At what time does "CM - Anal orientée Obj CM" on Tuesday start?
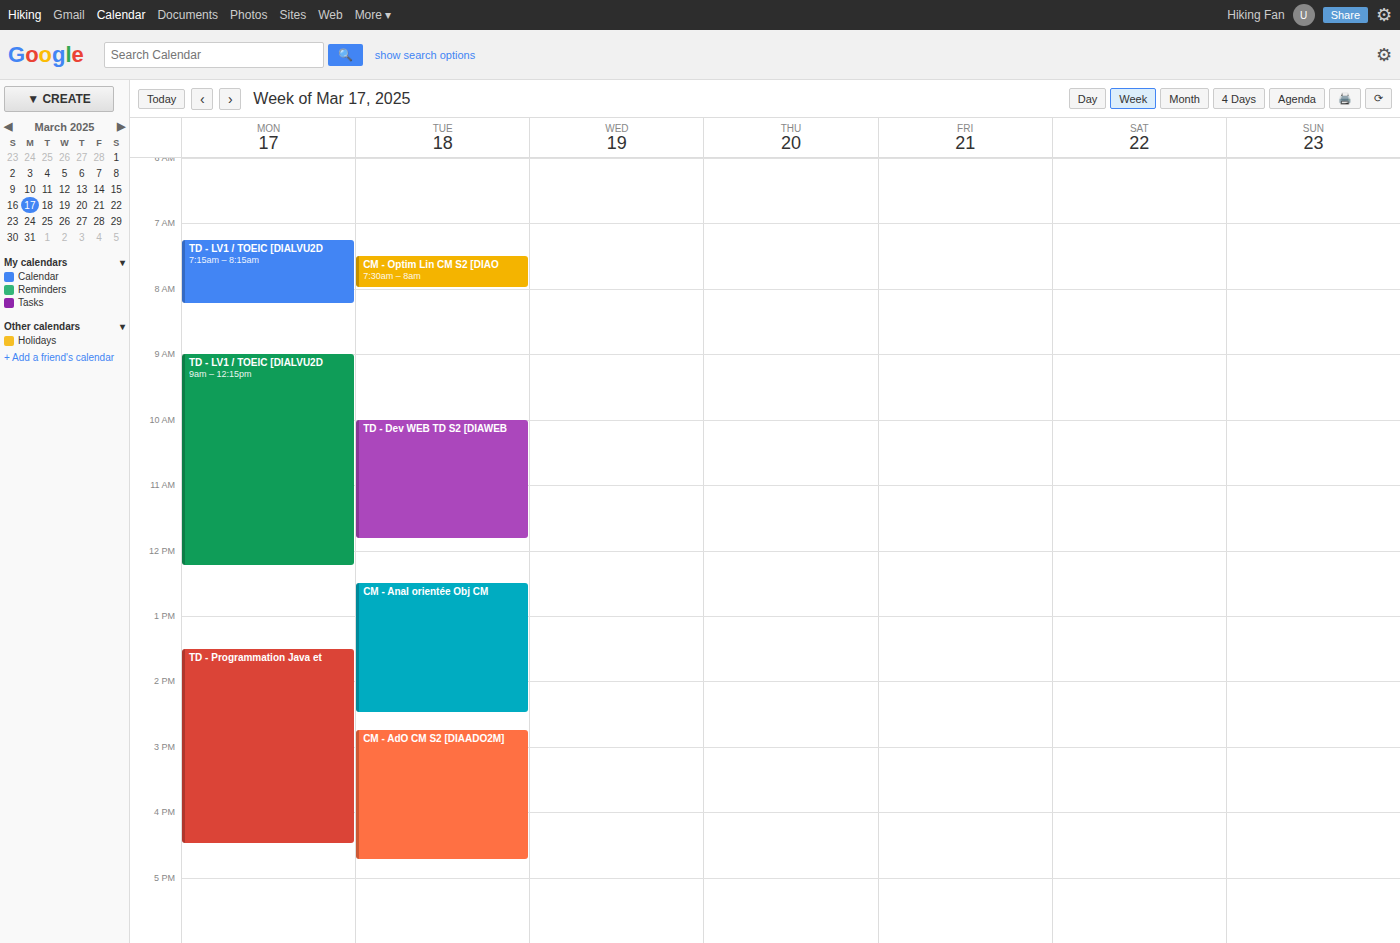
12:30 PM